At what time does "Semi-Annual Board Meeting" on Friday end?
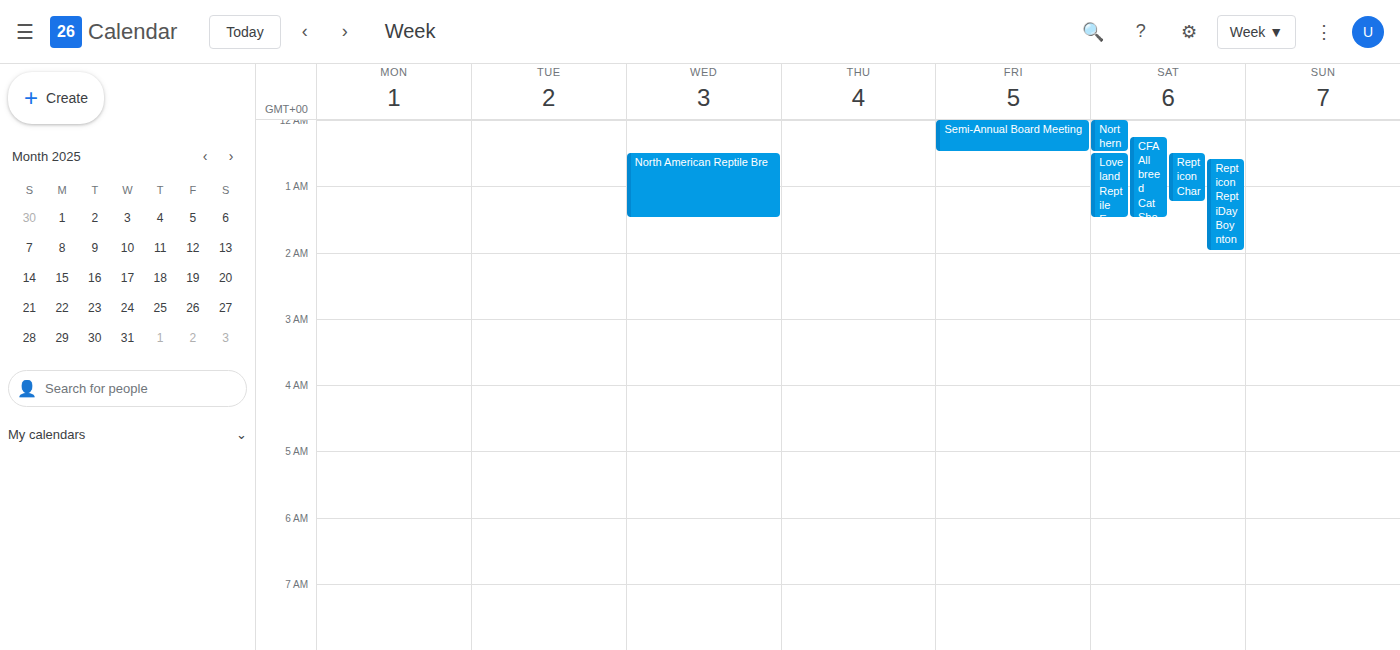
12:30 AM